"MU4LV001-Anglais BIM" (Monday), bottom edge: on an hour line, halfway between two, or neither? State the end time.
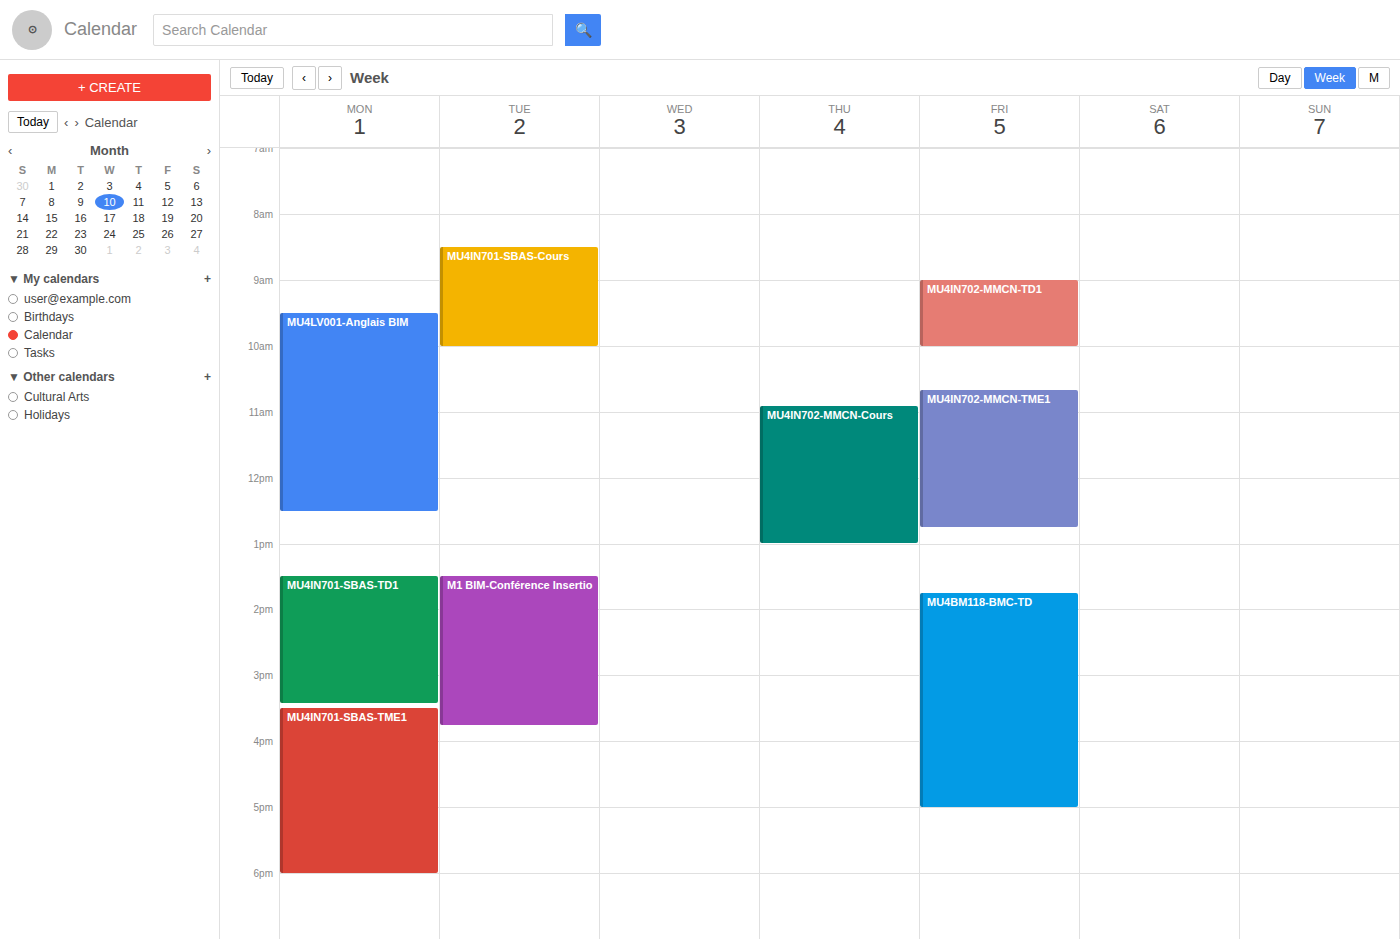
12:30 PM -- halfway between the 12 PM and 1 PM lines.